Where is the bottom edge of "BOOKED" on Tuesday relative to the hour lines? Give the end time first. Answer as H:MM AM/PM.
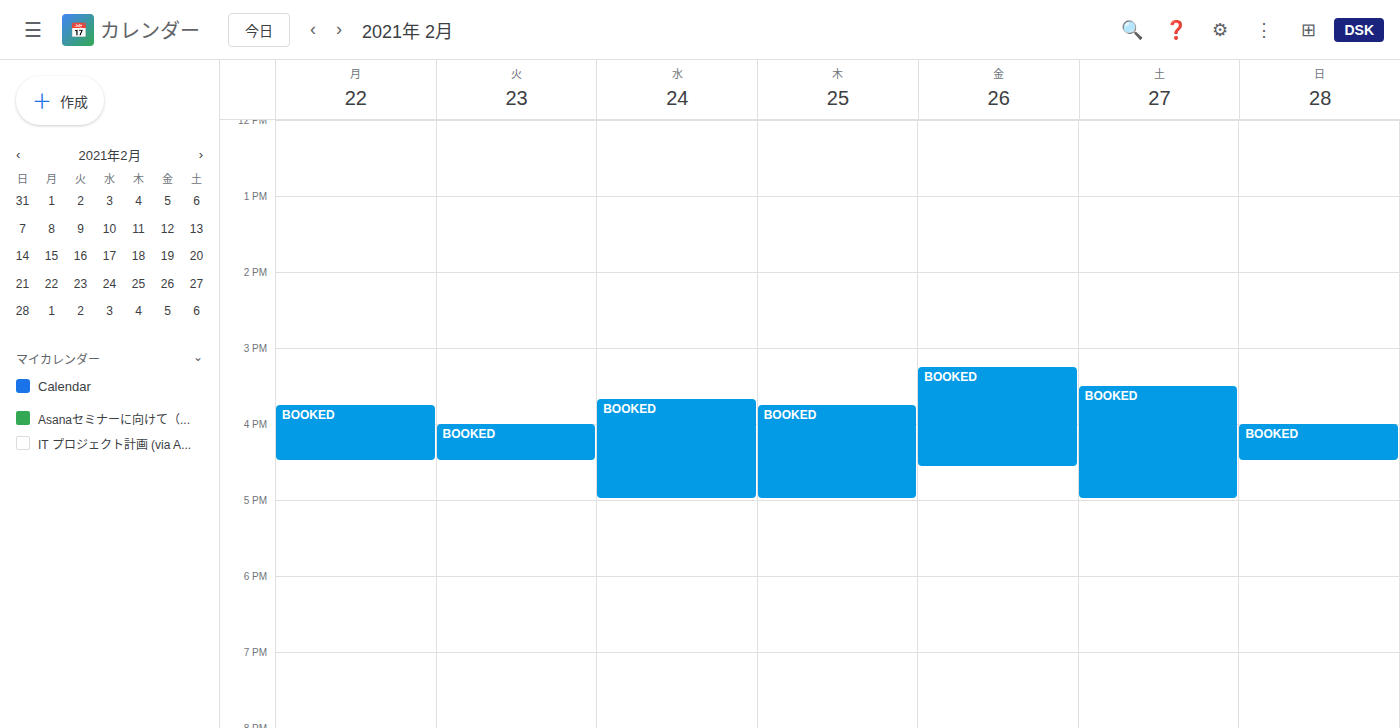
4:30 PM -- halfway between the 4 PM and 5 PM lines.